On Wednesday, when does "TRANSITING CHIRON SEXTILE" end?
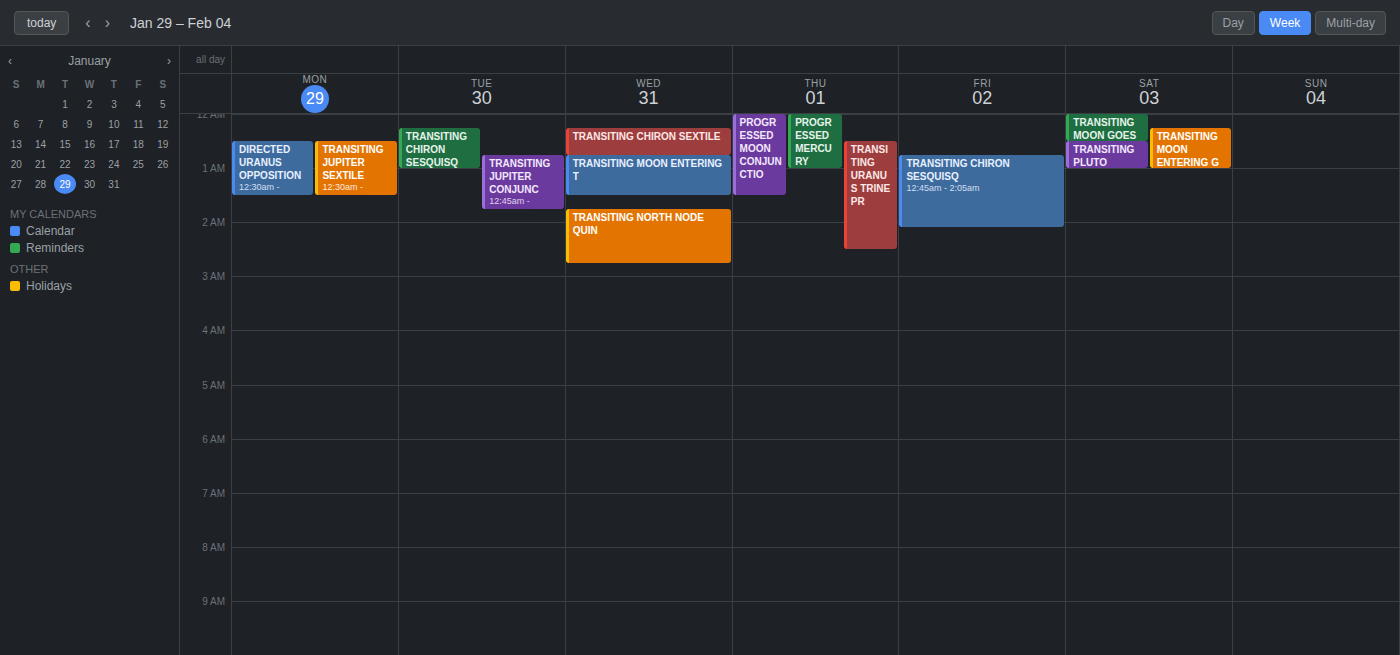
12:45 AM